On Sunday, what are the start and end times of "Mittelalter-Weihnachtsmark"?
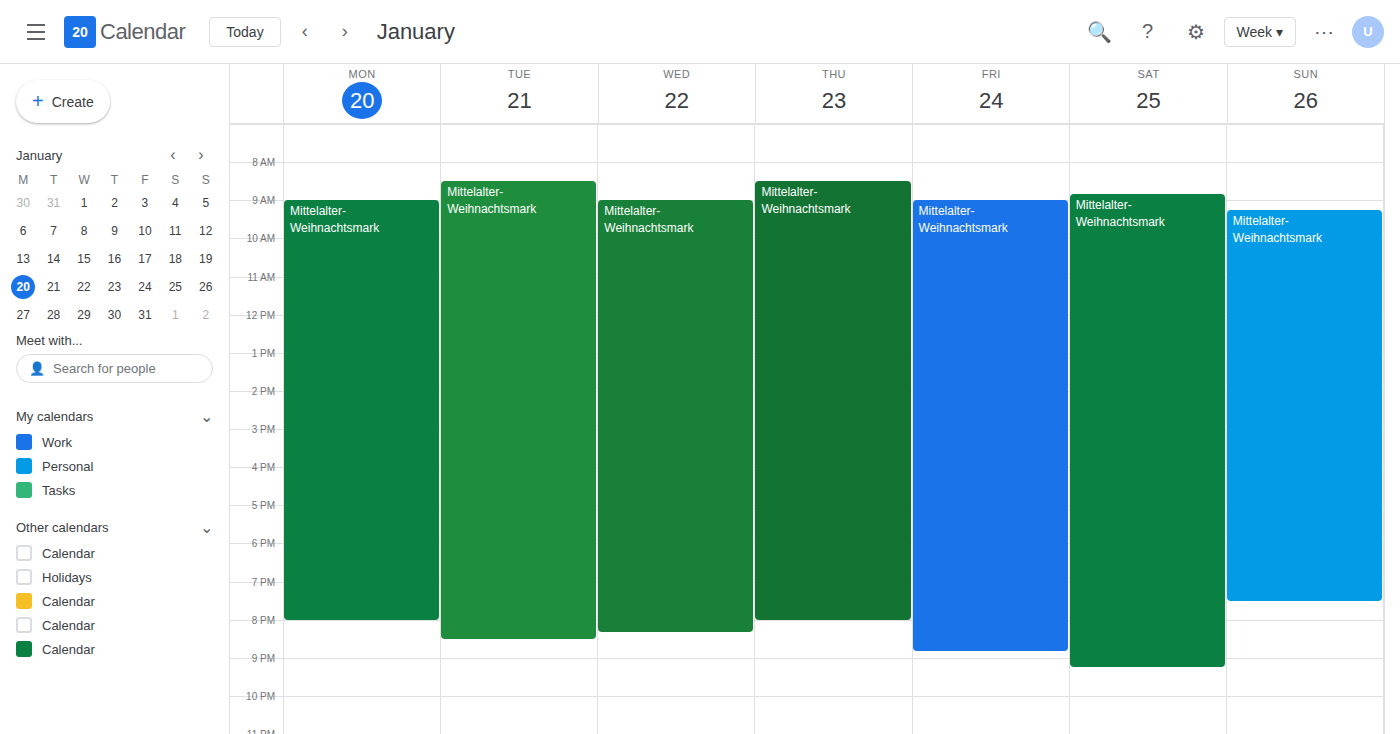
9:15 AM to 7:30 PM